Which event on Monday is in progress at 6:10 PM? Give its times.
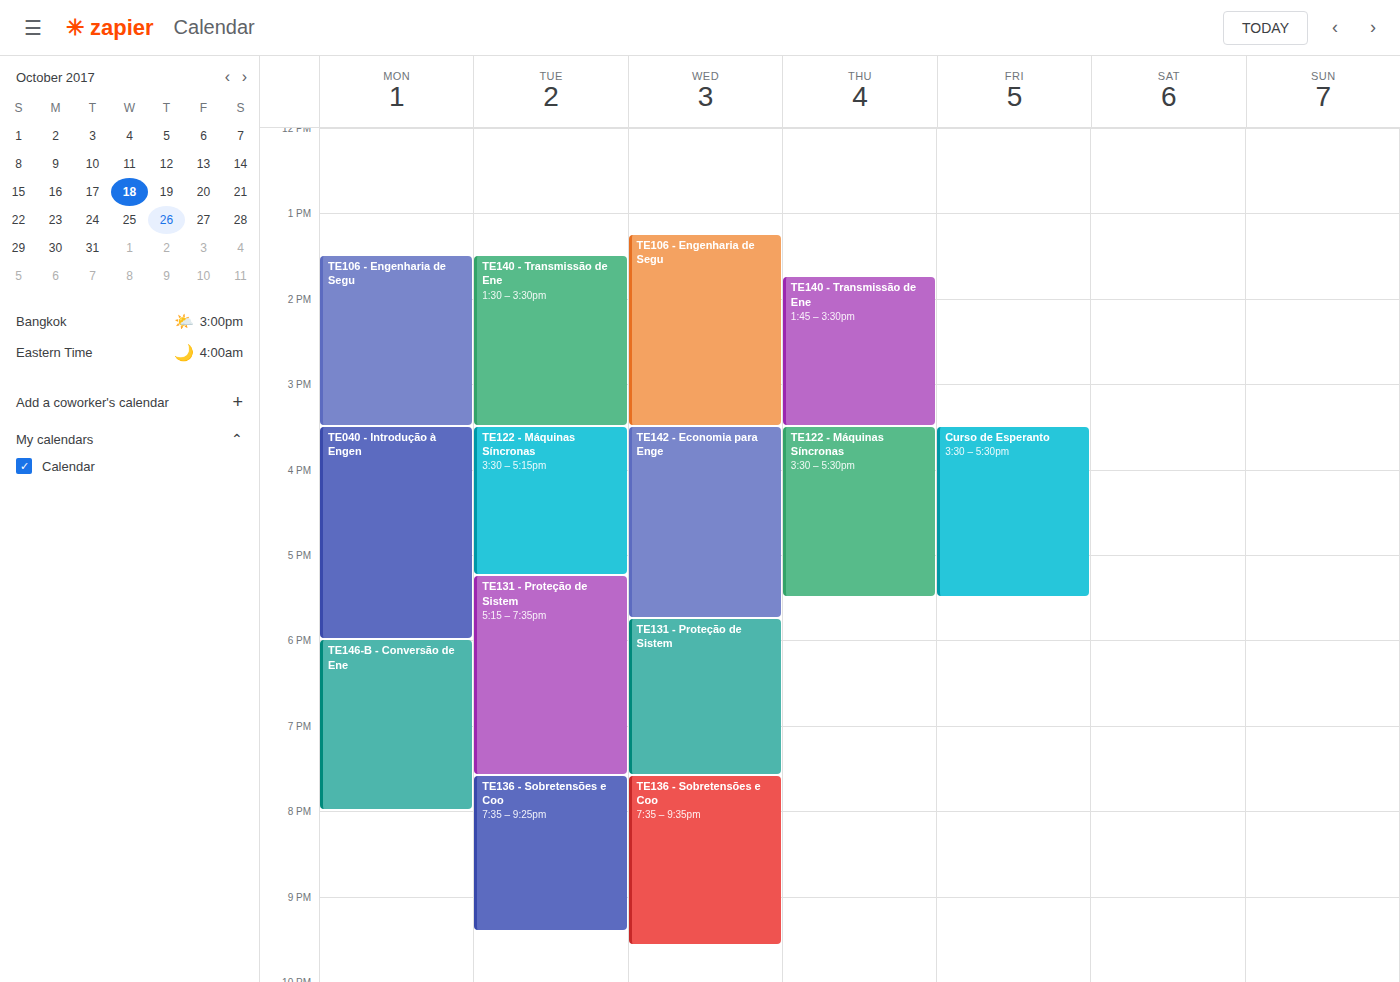
"TE146-B - Conversão de Ene", 6:00 PM to 8:00 PM